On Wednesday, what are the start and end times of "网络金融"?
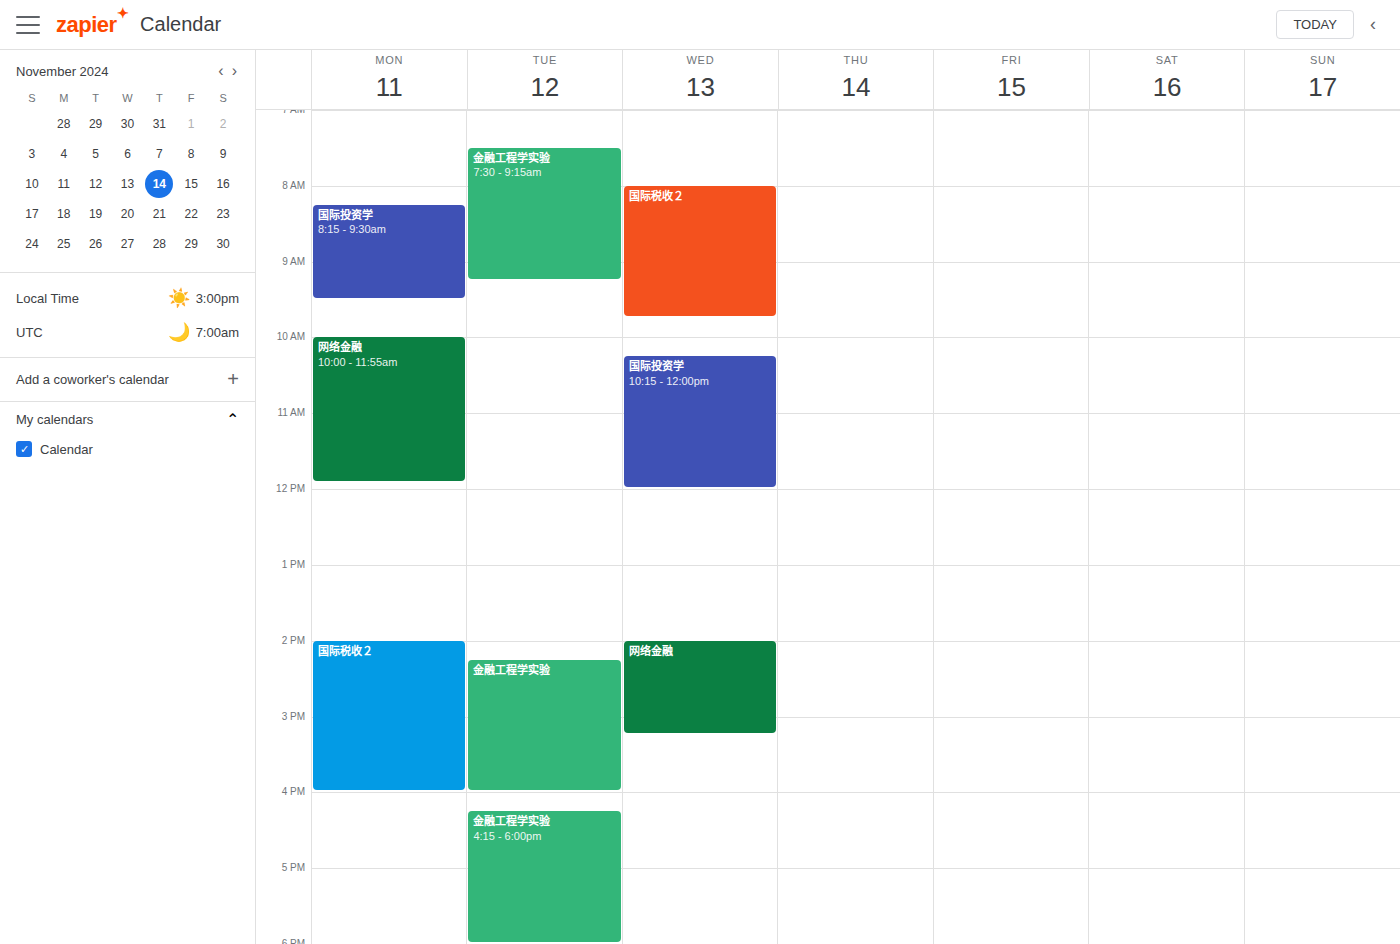
2:00 PM to 3:15 PM